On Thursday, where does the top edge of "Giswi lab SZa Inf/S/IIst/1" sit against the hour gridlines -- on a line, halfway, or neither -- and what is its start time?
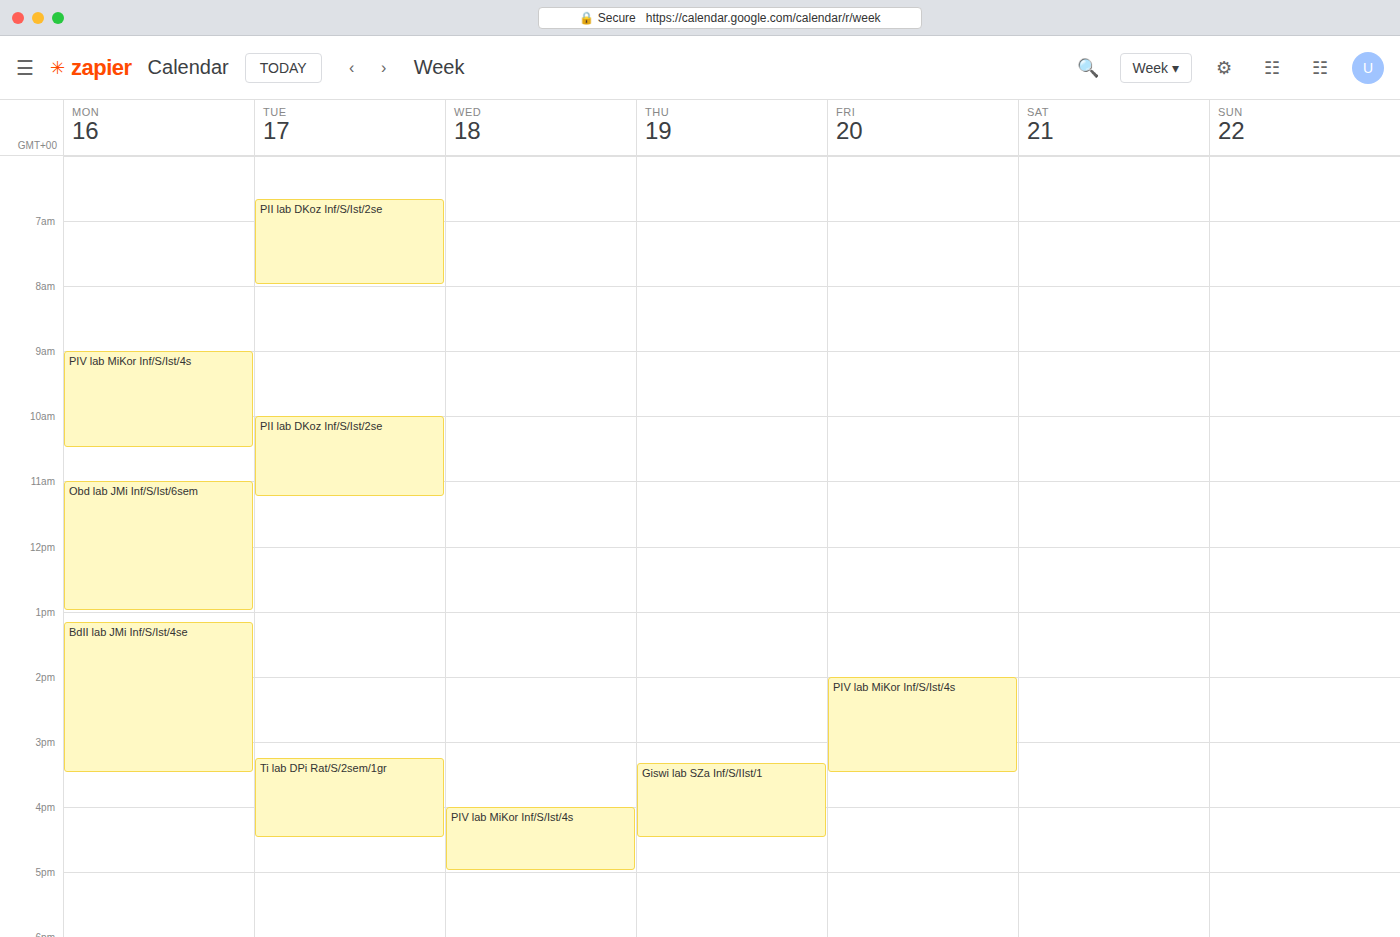
15:20 -- neither: 20 minutes below the 15:00 line and 40 minutes above the 16:00 line.